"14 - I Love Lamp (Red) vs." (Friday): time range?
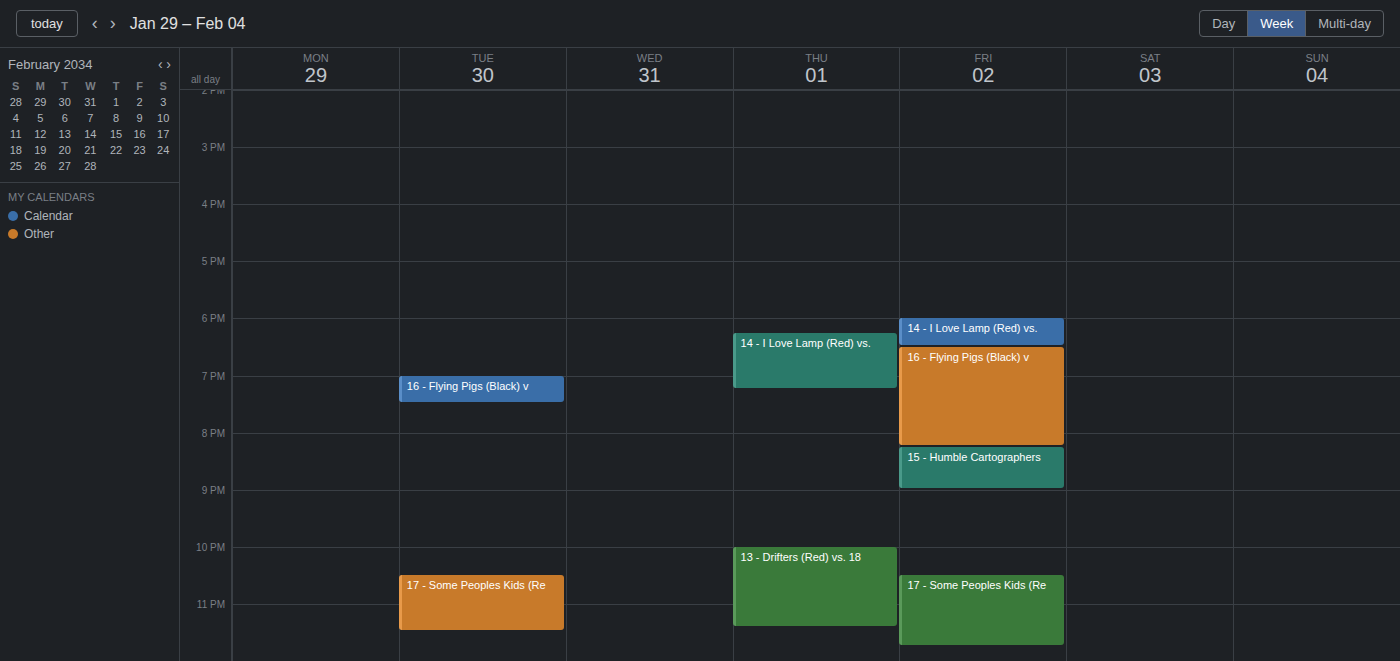
6:00 PM to 6:30 PM